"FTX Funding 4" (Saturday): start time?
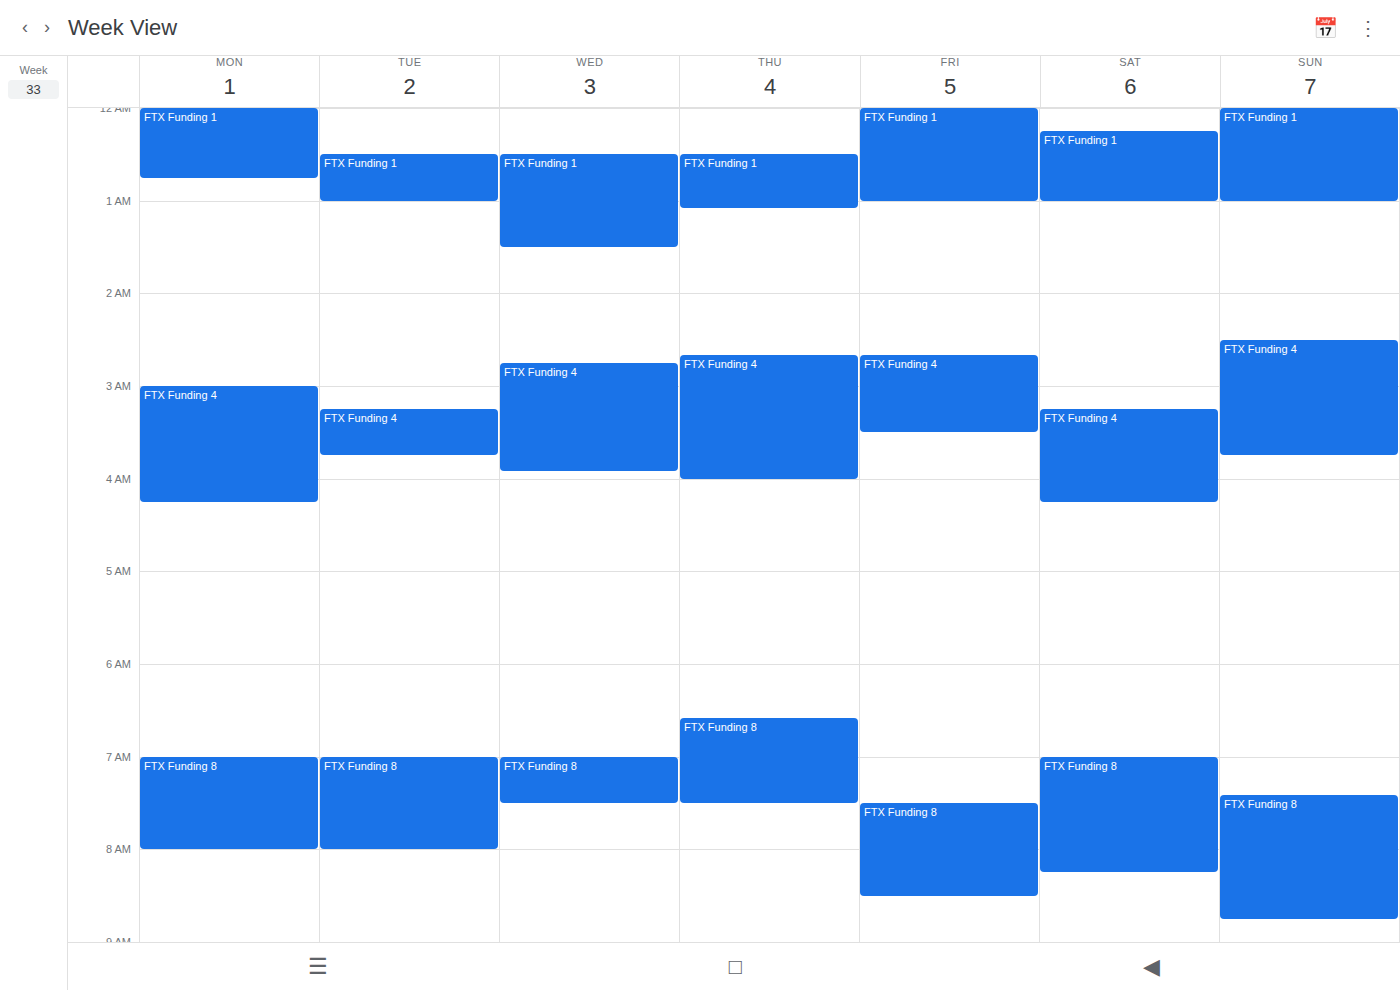
3:15 AM